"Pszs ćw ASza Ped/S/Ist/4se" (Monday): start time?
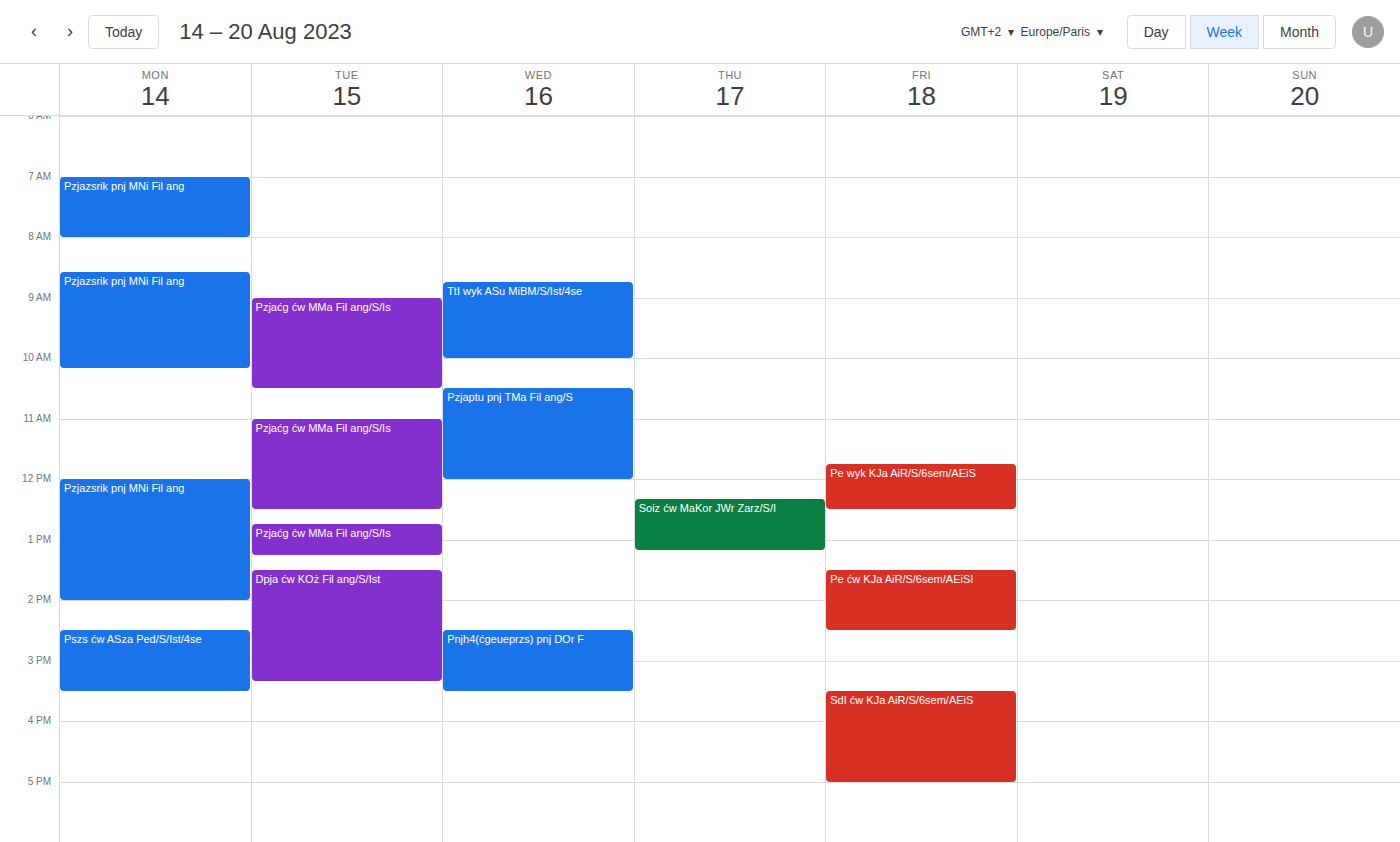
2:30 PM